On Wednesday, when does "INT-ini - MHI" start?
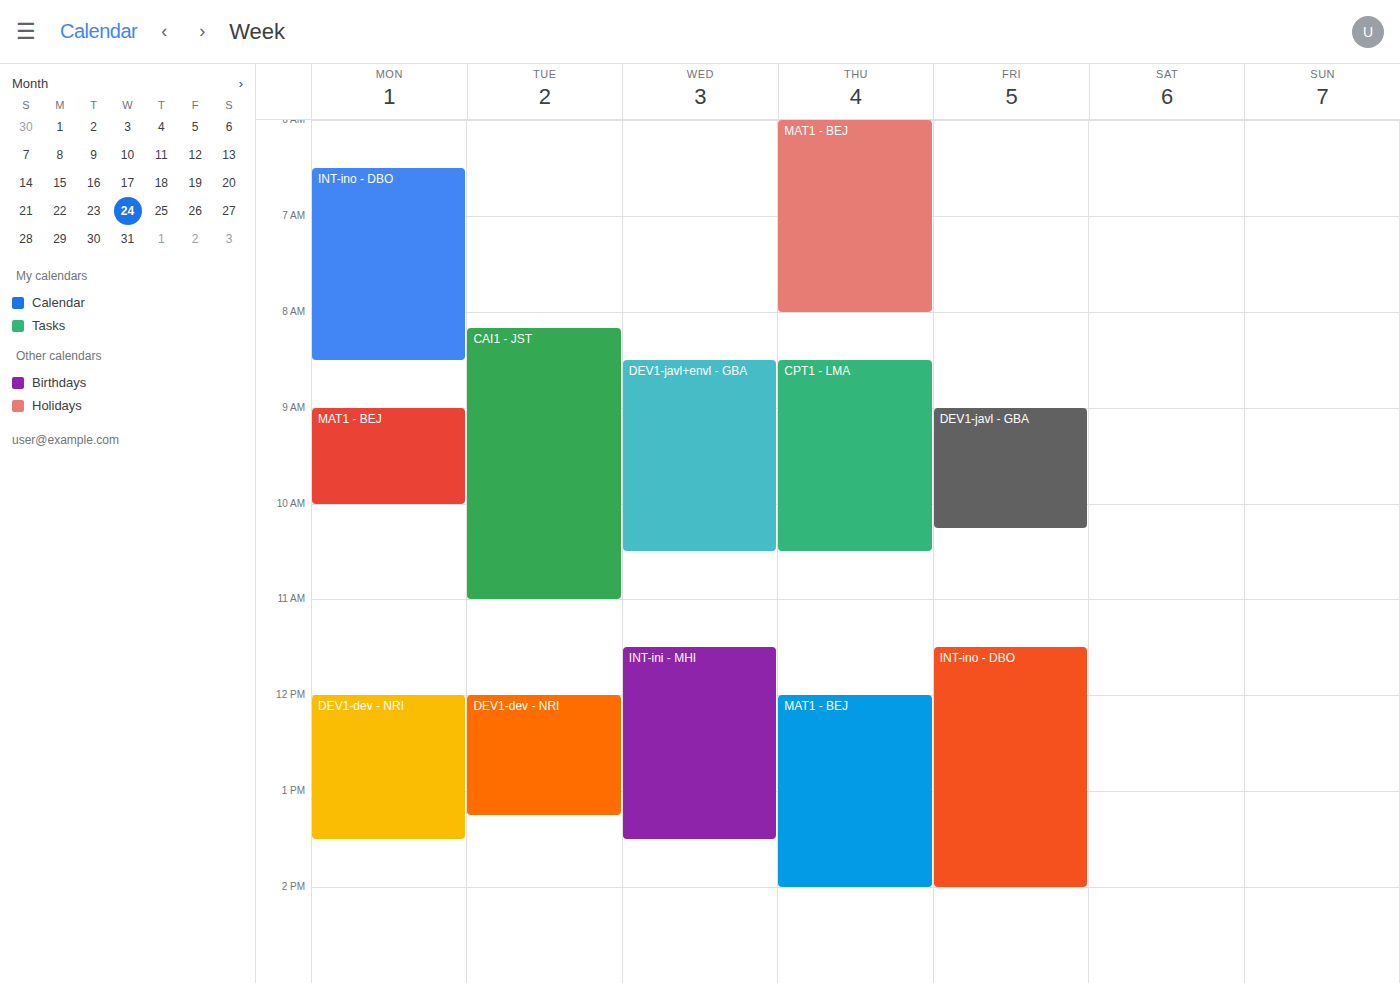
11:30 AM